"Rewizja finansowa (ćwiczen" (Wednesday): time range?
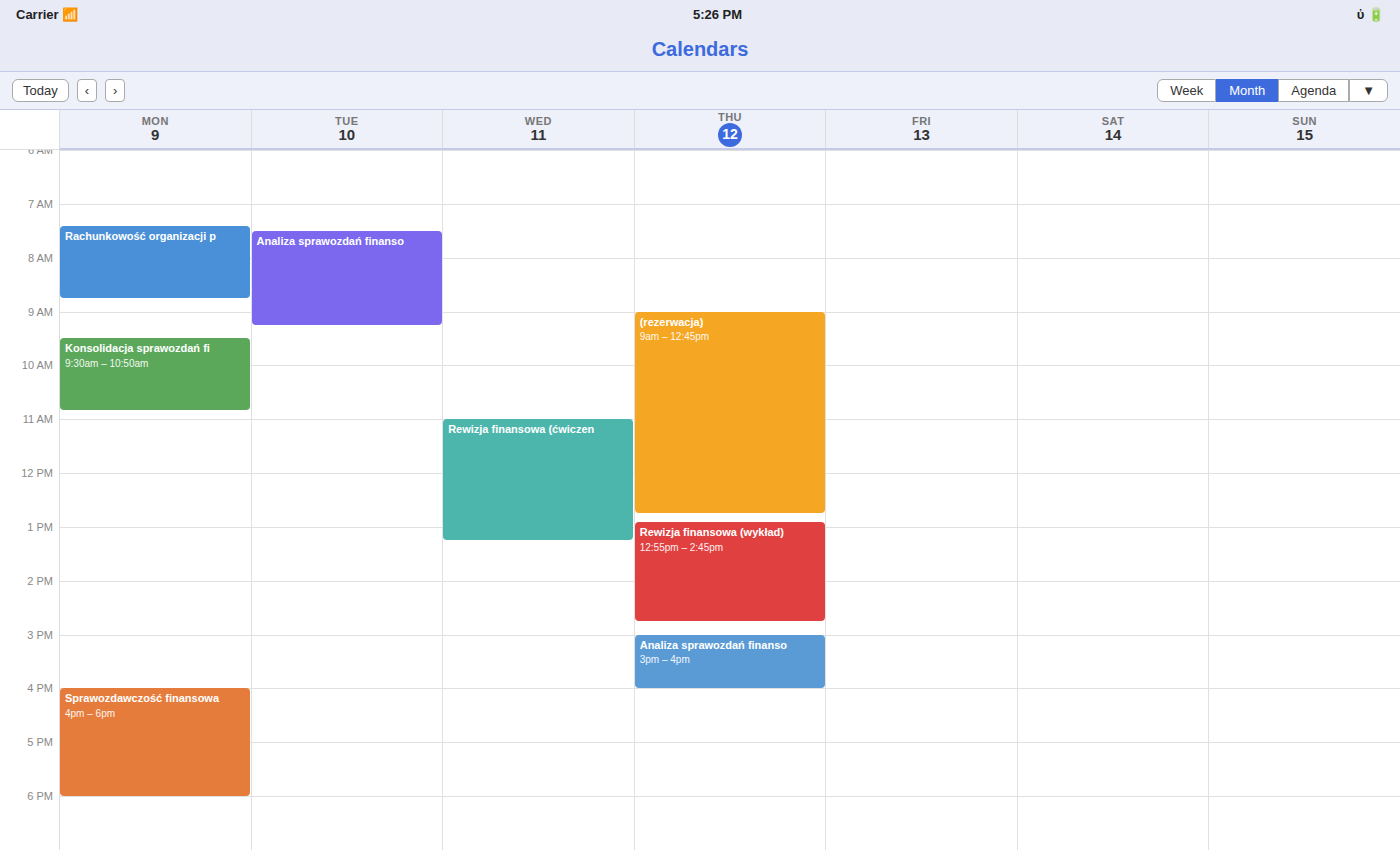
11:00 AM to 1:15 PM